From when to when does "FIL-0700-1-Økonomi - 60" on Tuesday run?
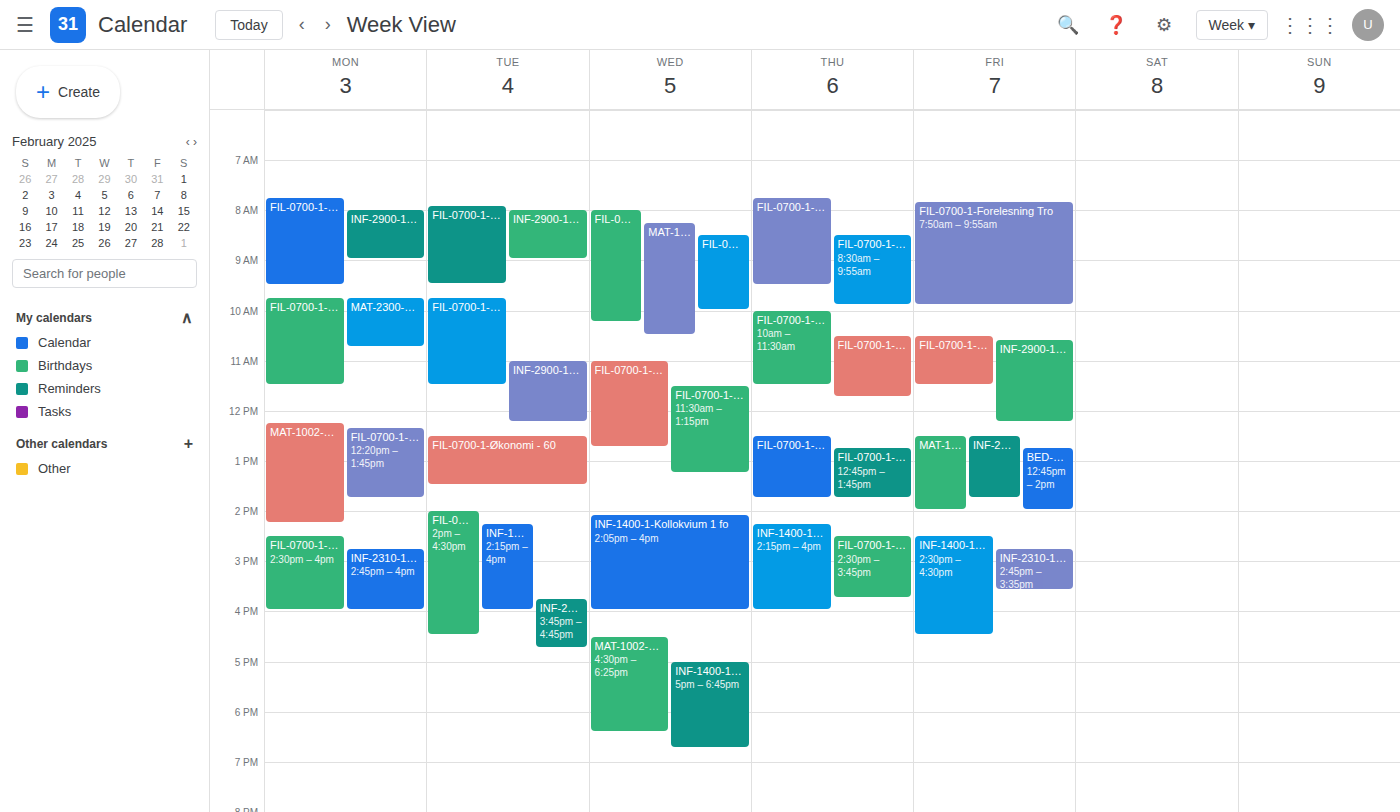
12:30 PM to 1:30 PM